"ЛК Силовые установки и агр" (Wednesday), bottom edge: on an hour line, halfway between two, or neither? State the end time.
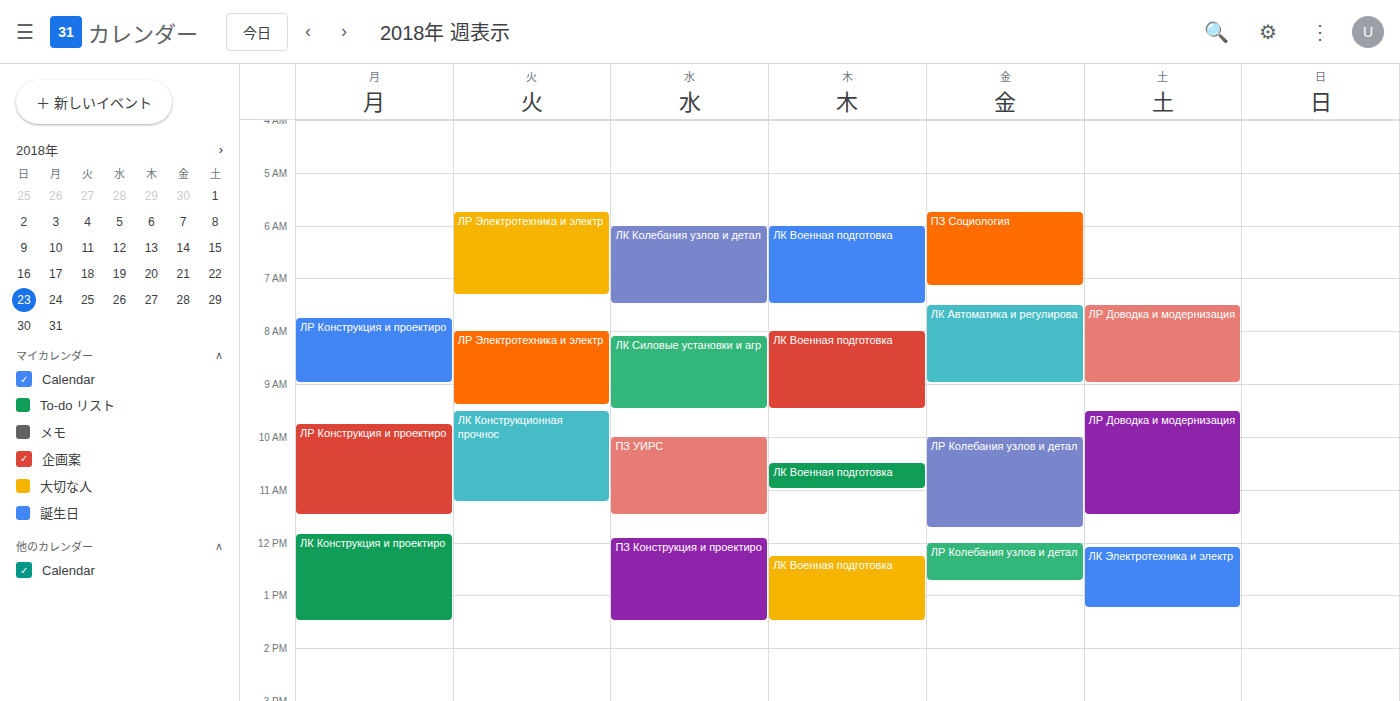
9:30 AM -- halfway between the 9 AM and 10 AM lines.